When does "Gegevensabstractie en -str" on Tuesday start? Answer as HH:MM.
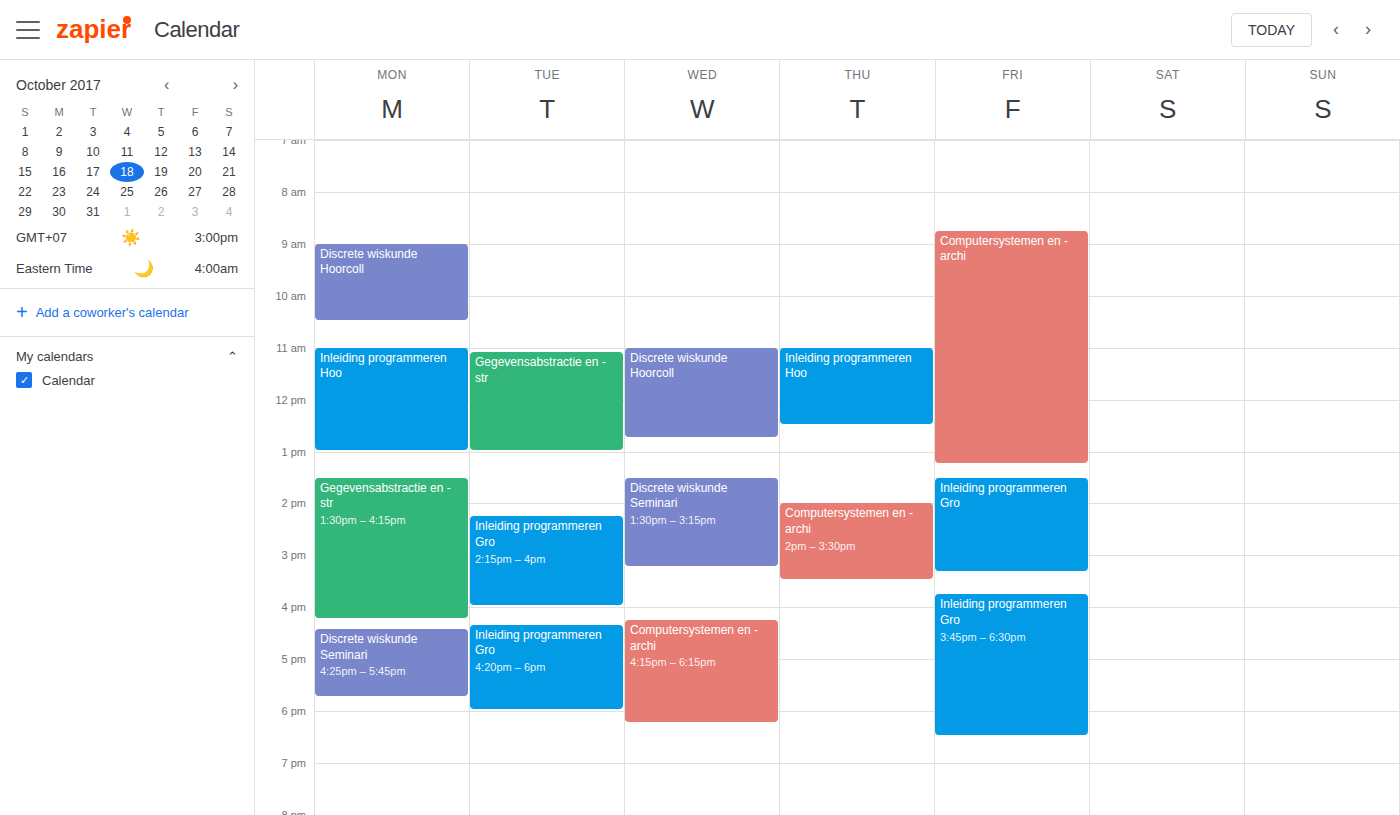
11:05